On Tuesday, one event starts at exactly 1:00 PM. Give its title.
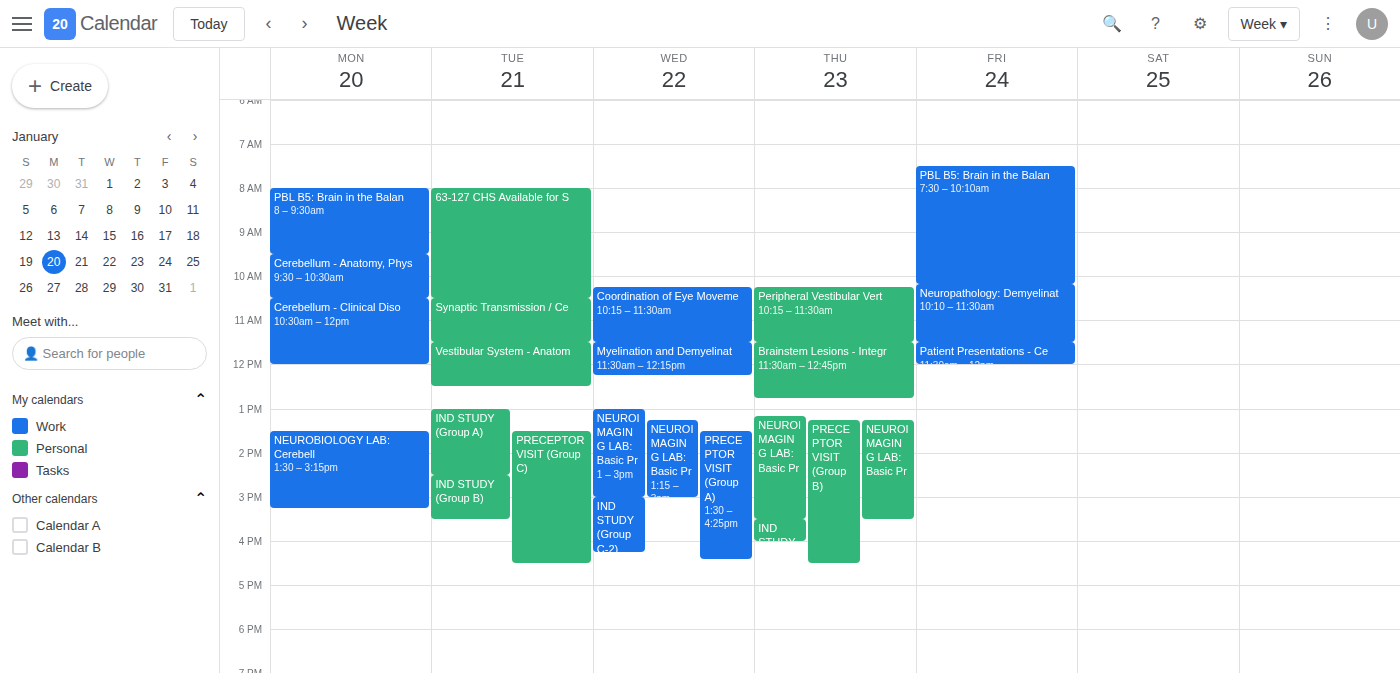
"IND STUDY (Group A)"